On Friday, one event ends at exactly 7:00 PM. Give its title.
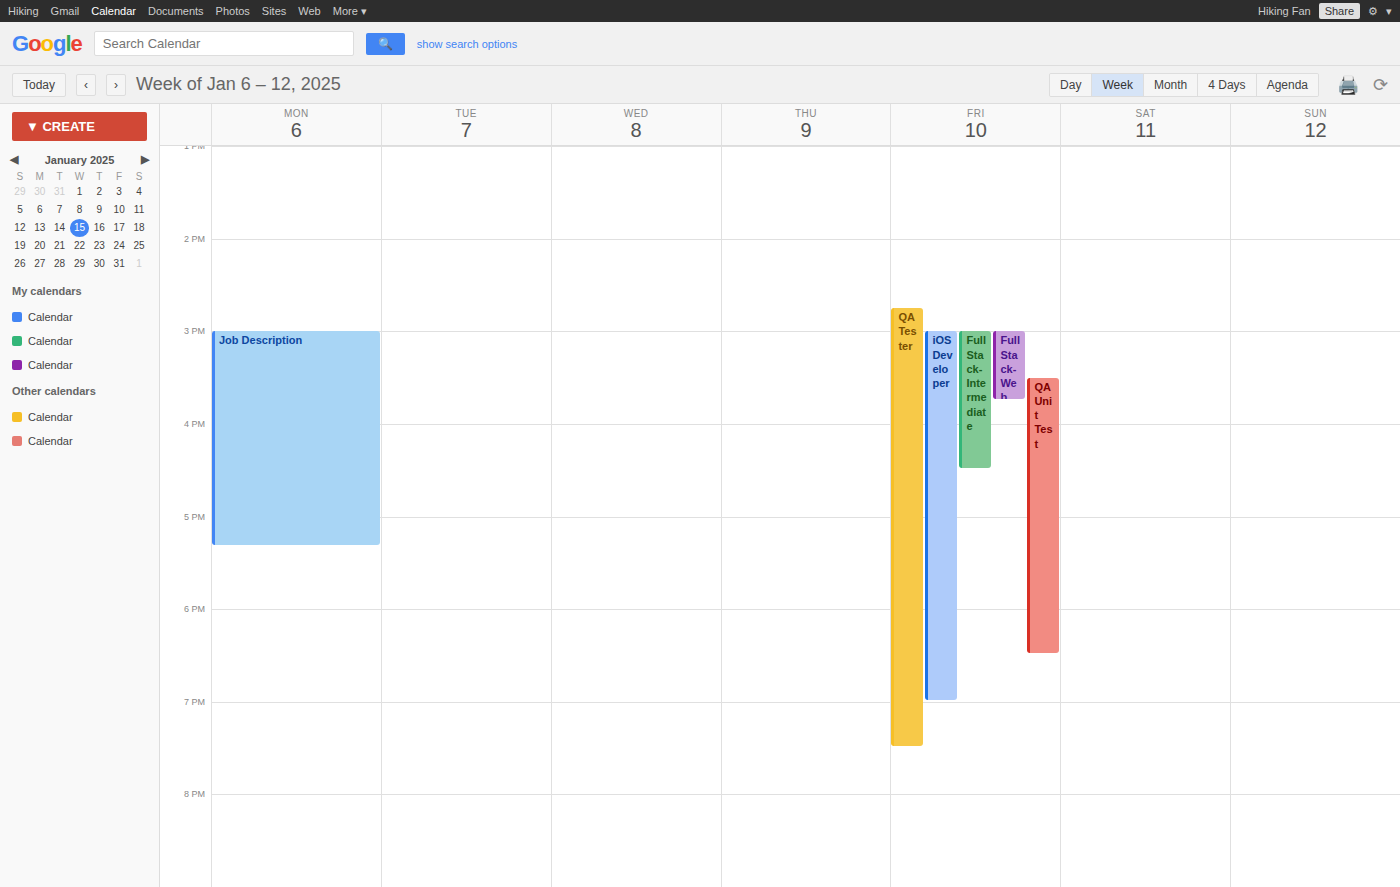
"iOS Developer"